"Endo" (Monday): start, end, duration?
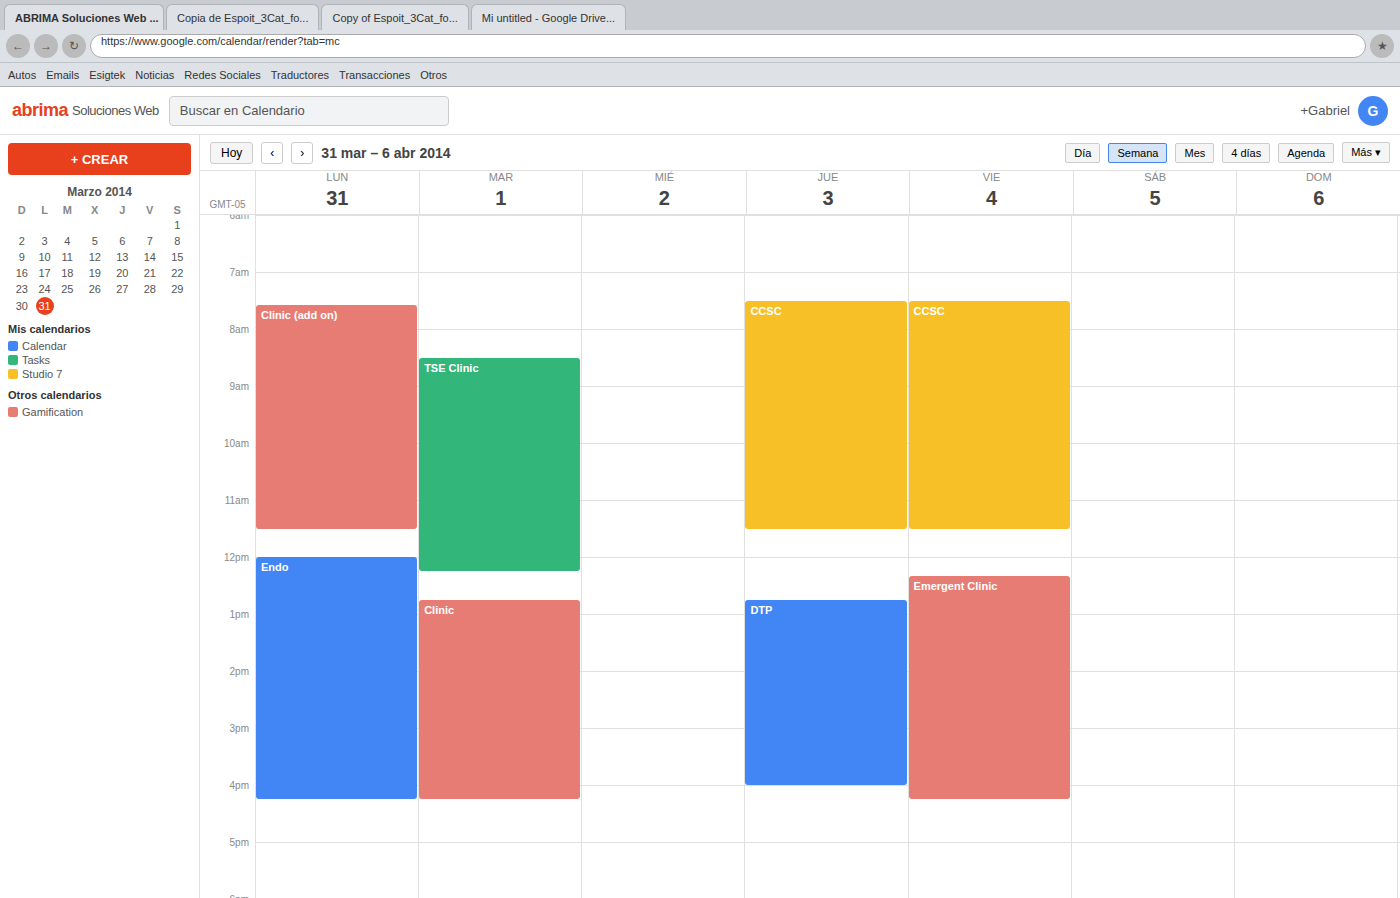
12:00 PM to 4:15 PM, 4 hours 15 minutes